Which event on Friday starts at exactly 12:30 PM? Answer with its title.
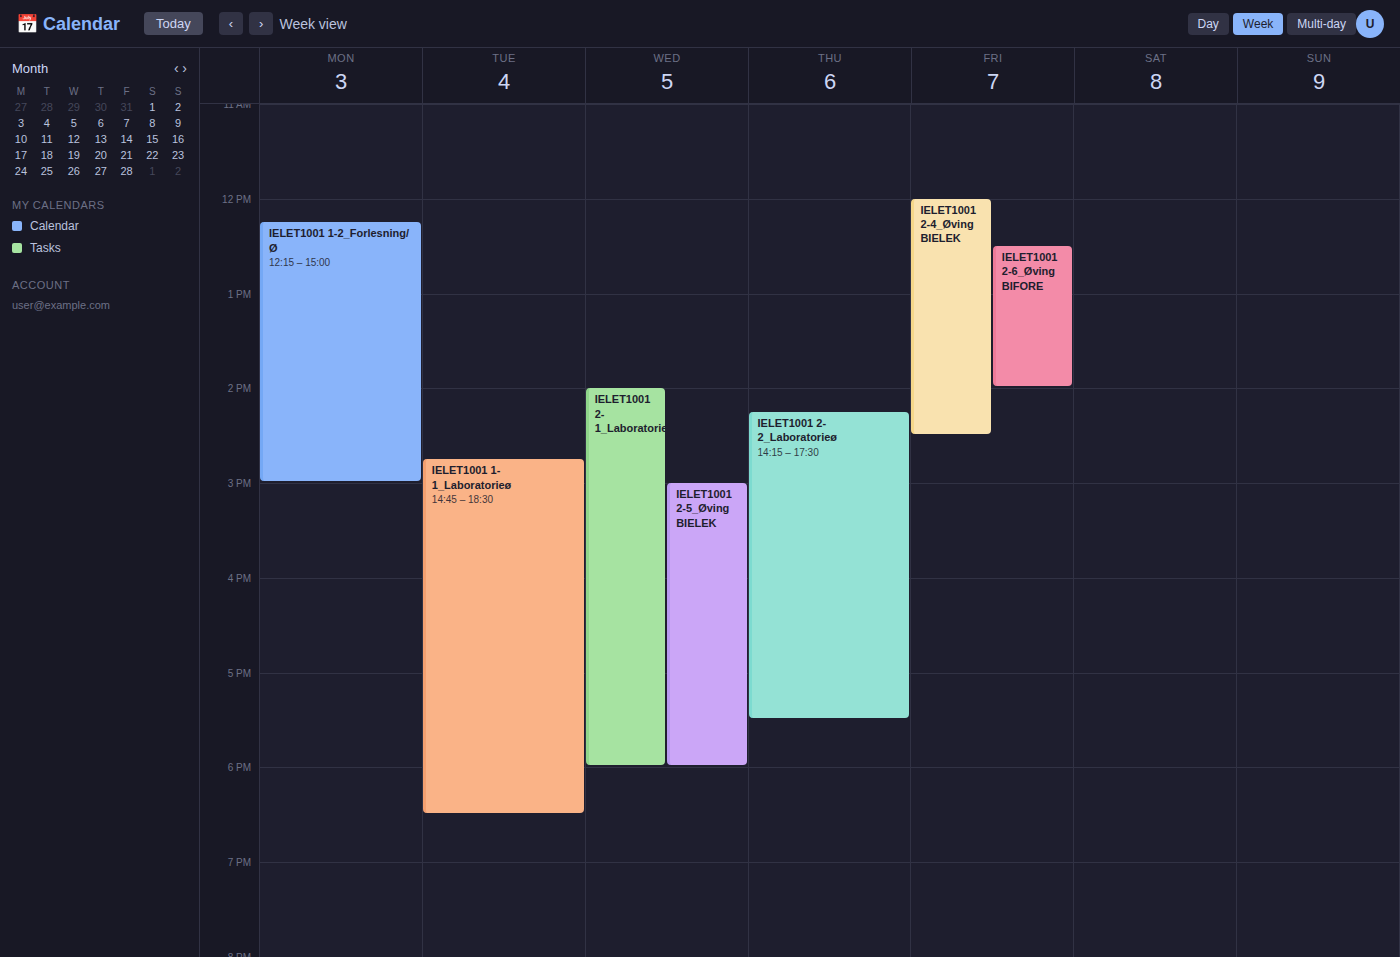
"IELET1001 2-6_Øving BIFORE"